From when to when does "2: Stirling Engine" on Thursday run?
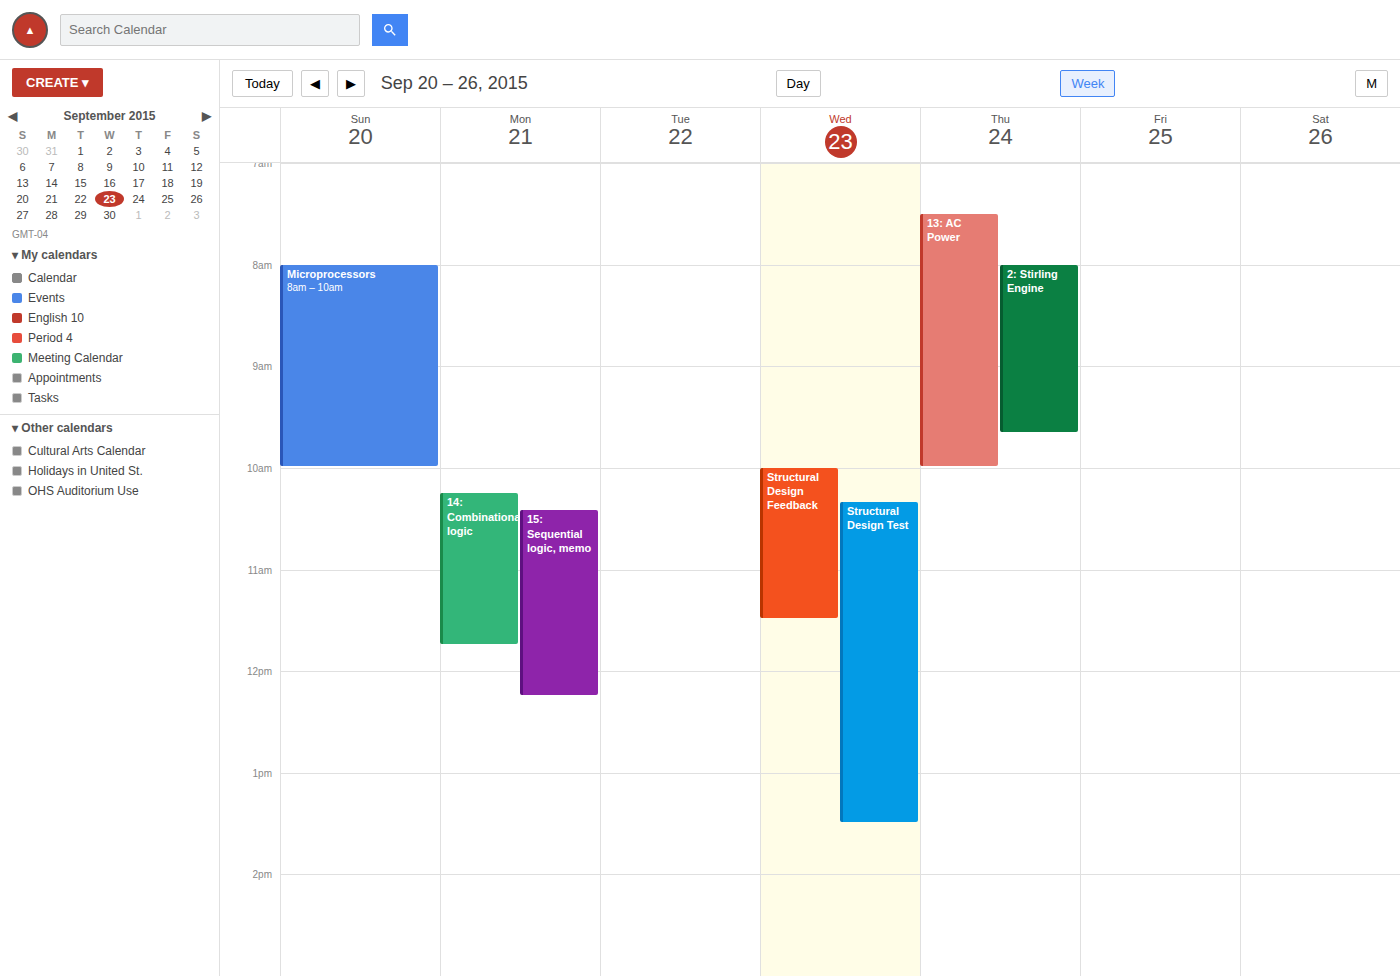
8:00 AM to 9:40 AM